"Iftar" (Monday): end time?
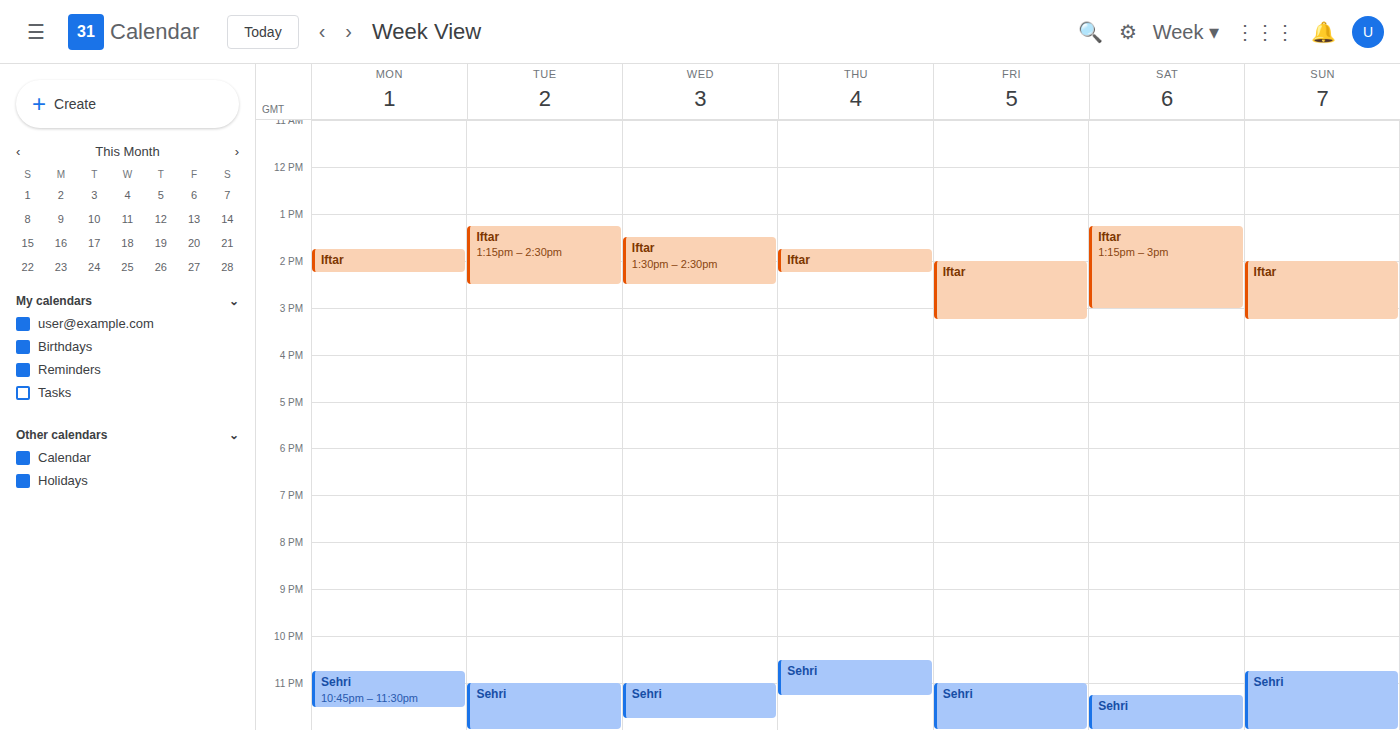
2:15 PM